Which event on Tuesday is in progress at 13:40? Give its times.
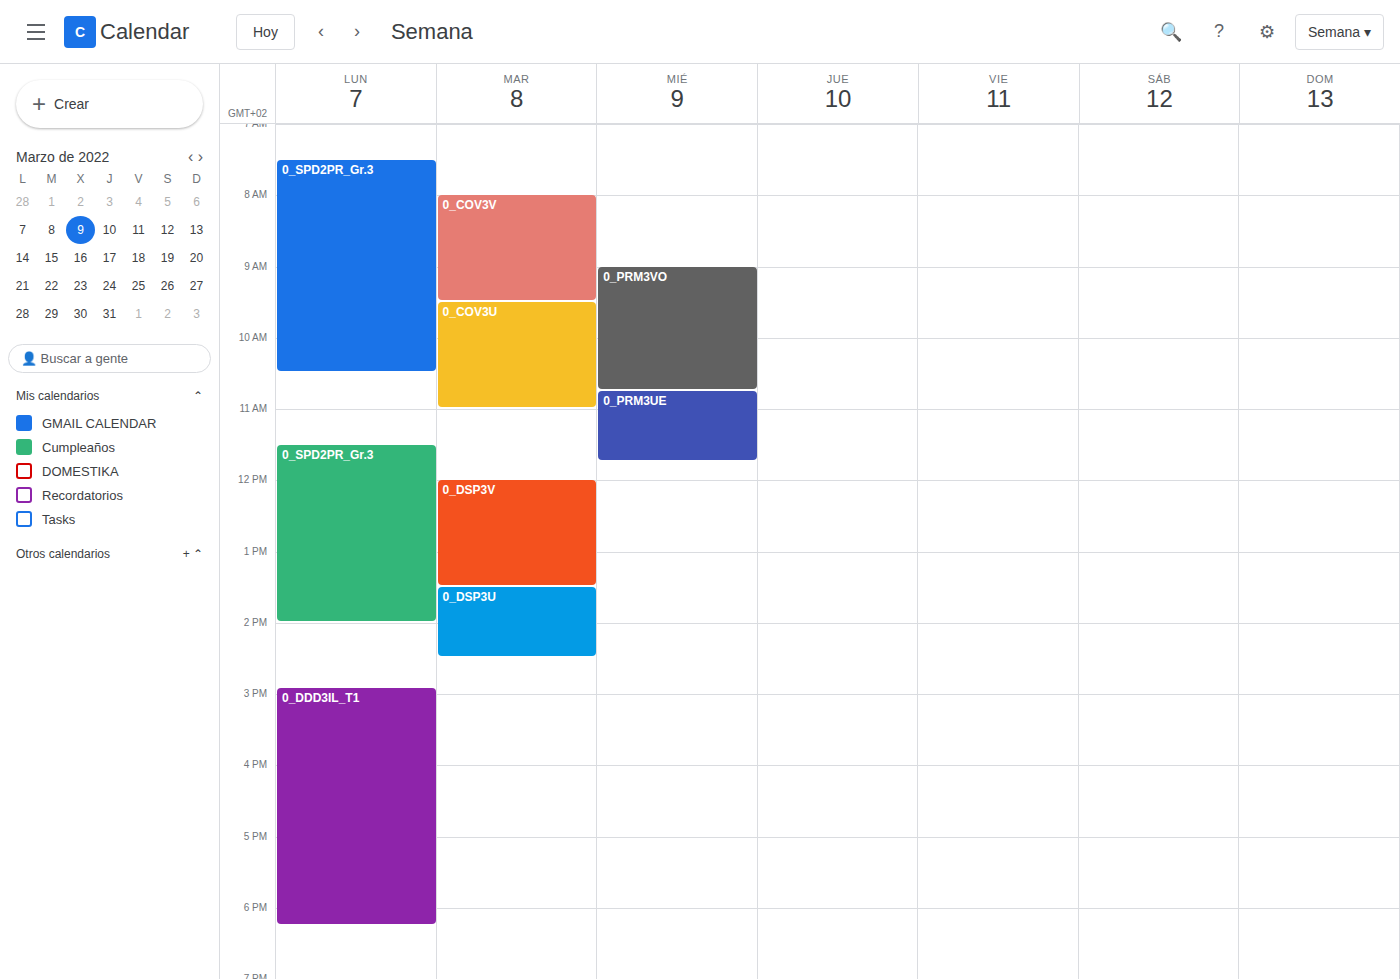
"0_DSP3U", 13:30 to 14:30